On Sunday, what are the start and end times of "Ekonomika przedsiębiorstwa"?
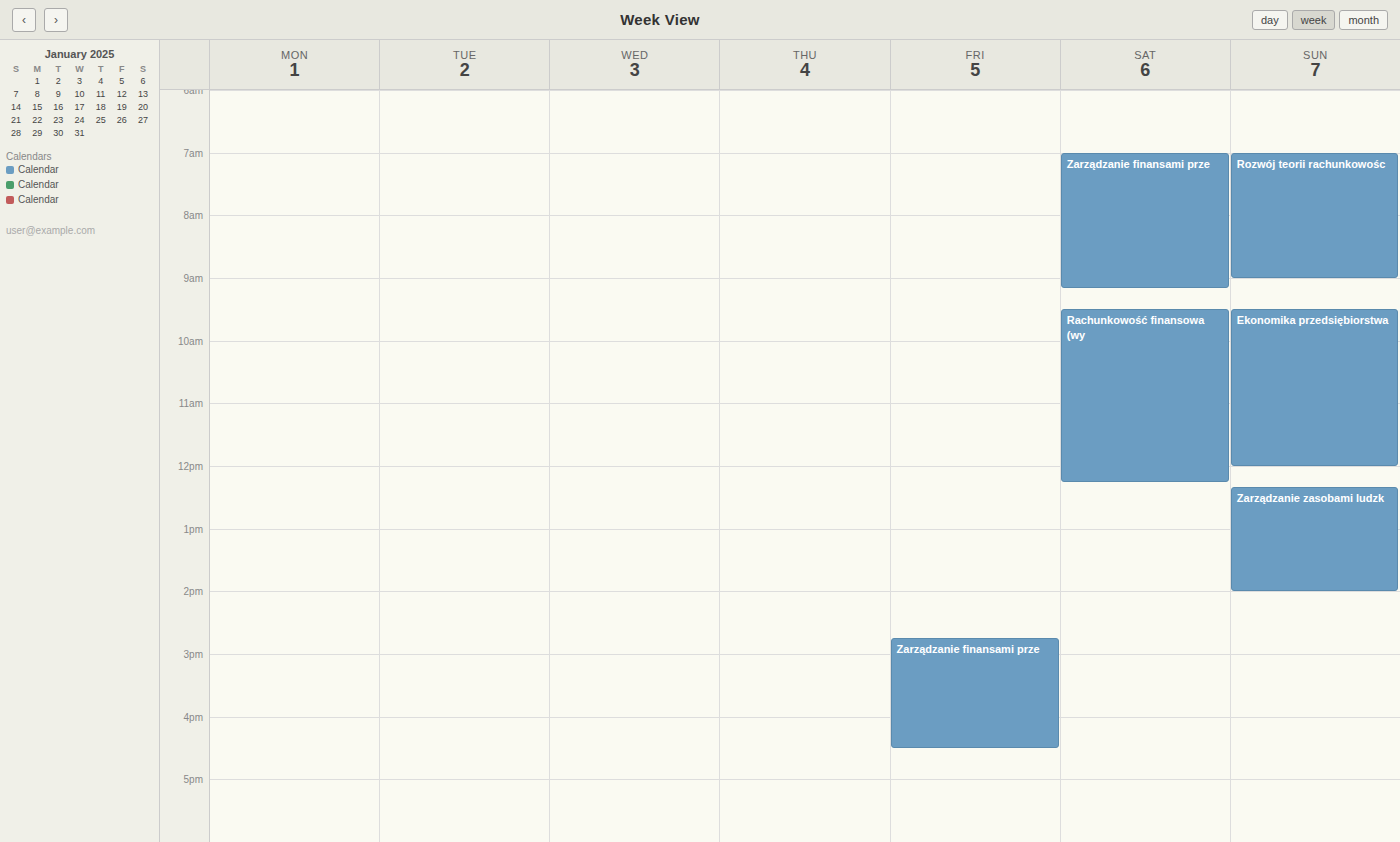
9:30 AM to 12:00 PM